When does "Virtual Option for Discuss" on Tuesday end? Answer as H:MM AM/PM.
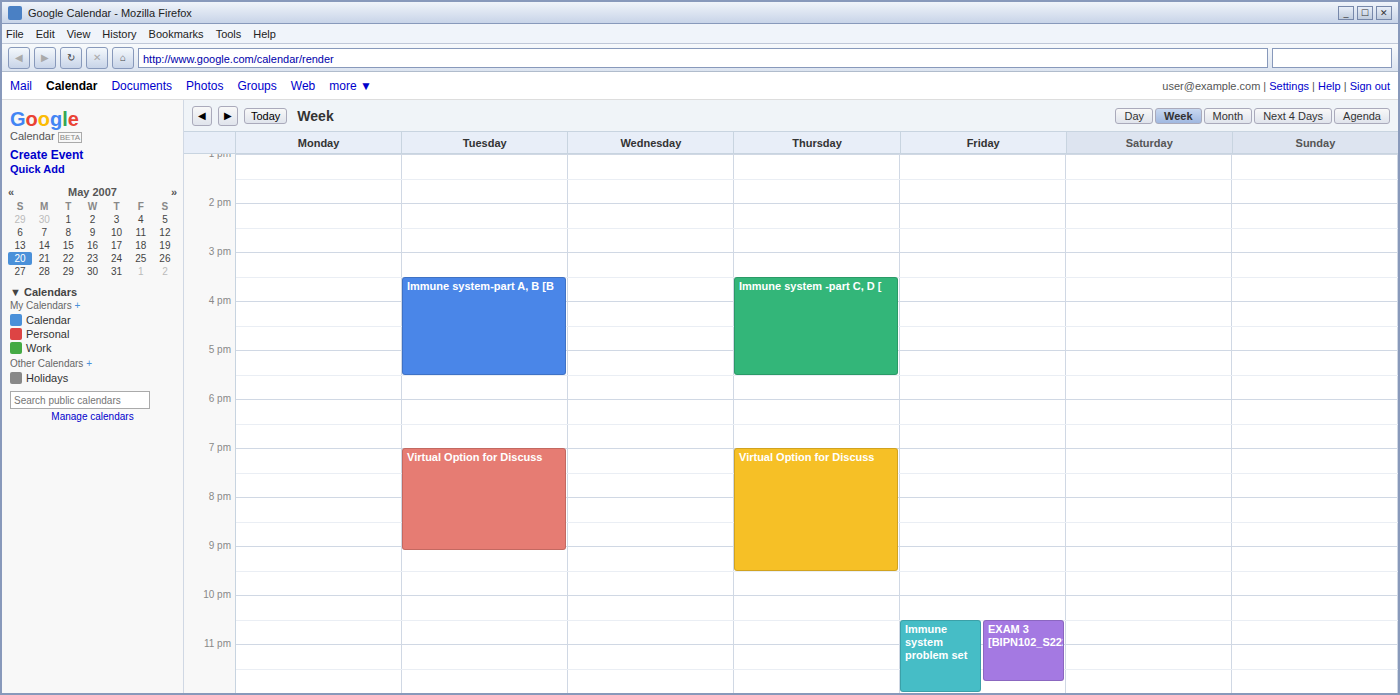
9:05 PM